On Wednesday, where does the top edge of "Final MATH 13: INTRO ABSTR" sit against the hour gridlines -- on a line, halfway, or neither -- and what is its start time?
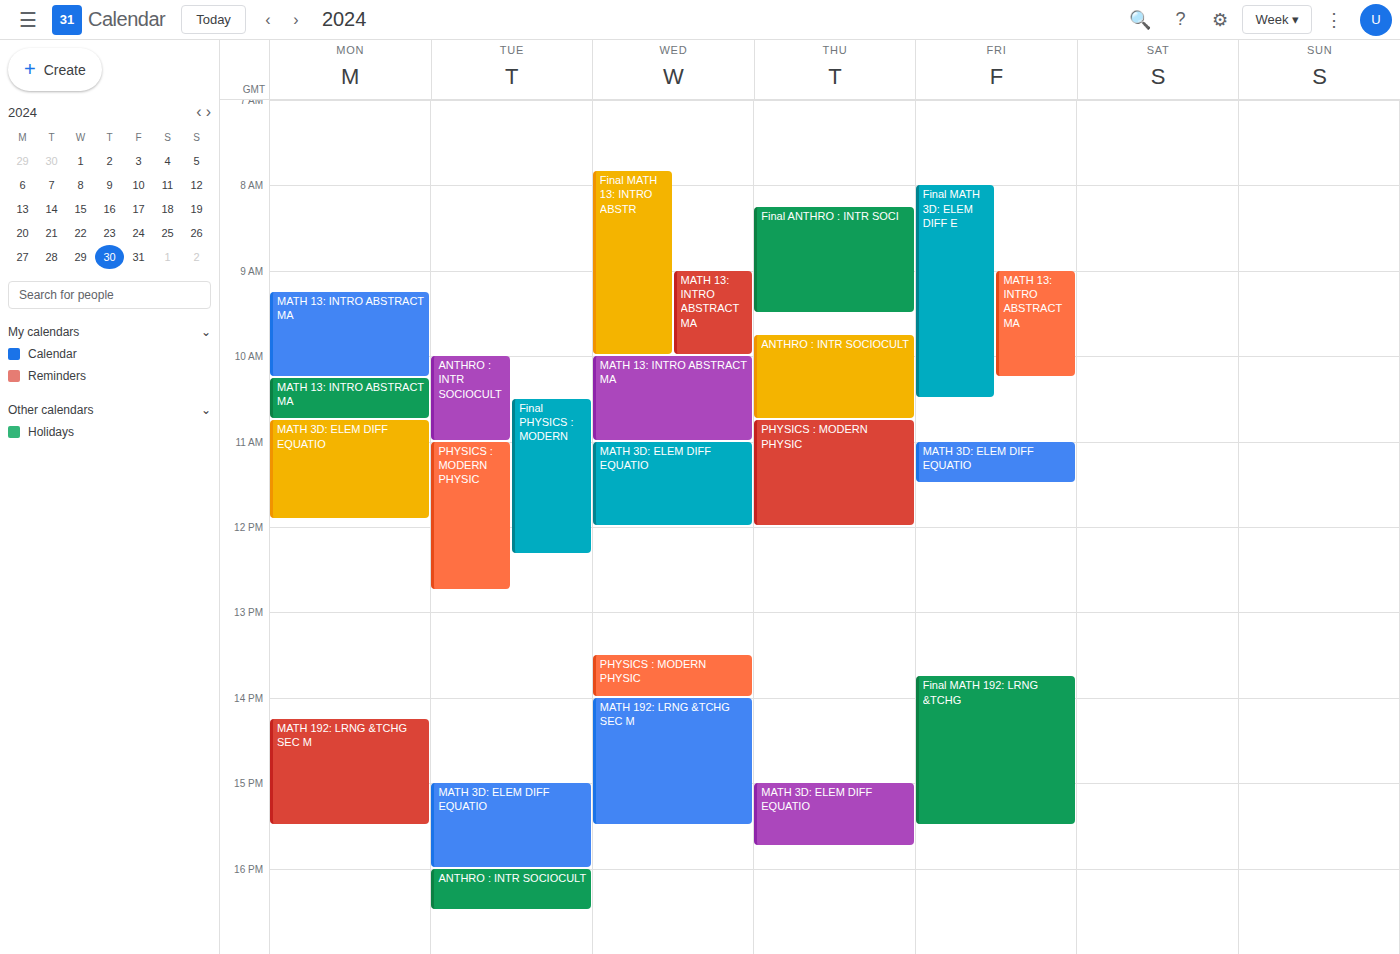
7:50 AM -- neither: 50 minutes below the 7 AM line and 10 minutes above the 8 AM line.